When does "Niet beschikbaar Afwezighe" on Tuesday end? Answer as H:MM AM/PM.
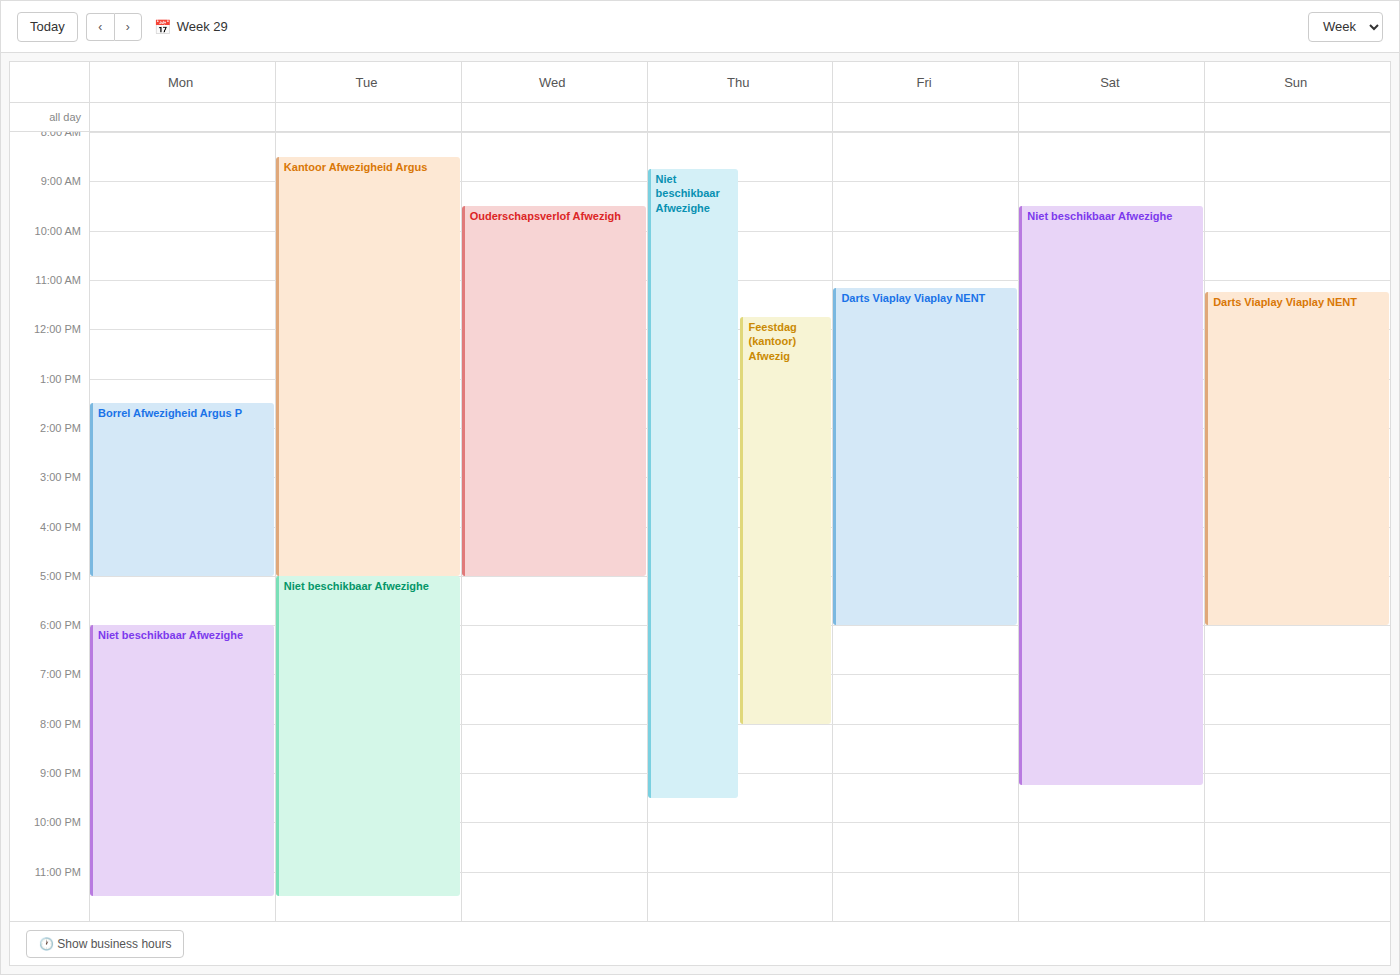
11:30 PM